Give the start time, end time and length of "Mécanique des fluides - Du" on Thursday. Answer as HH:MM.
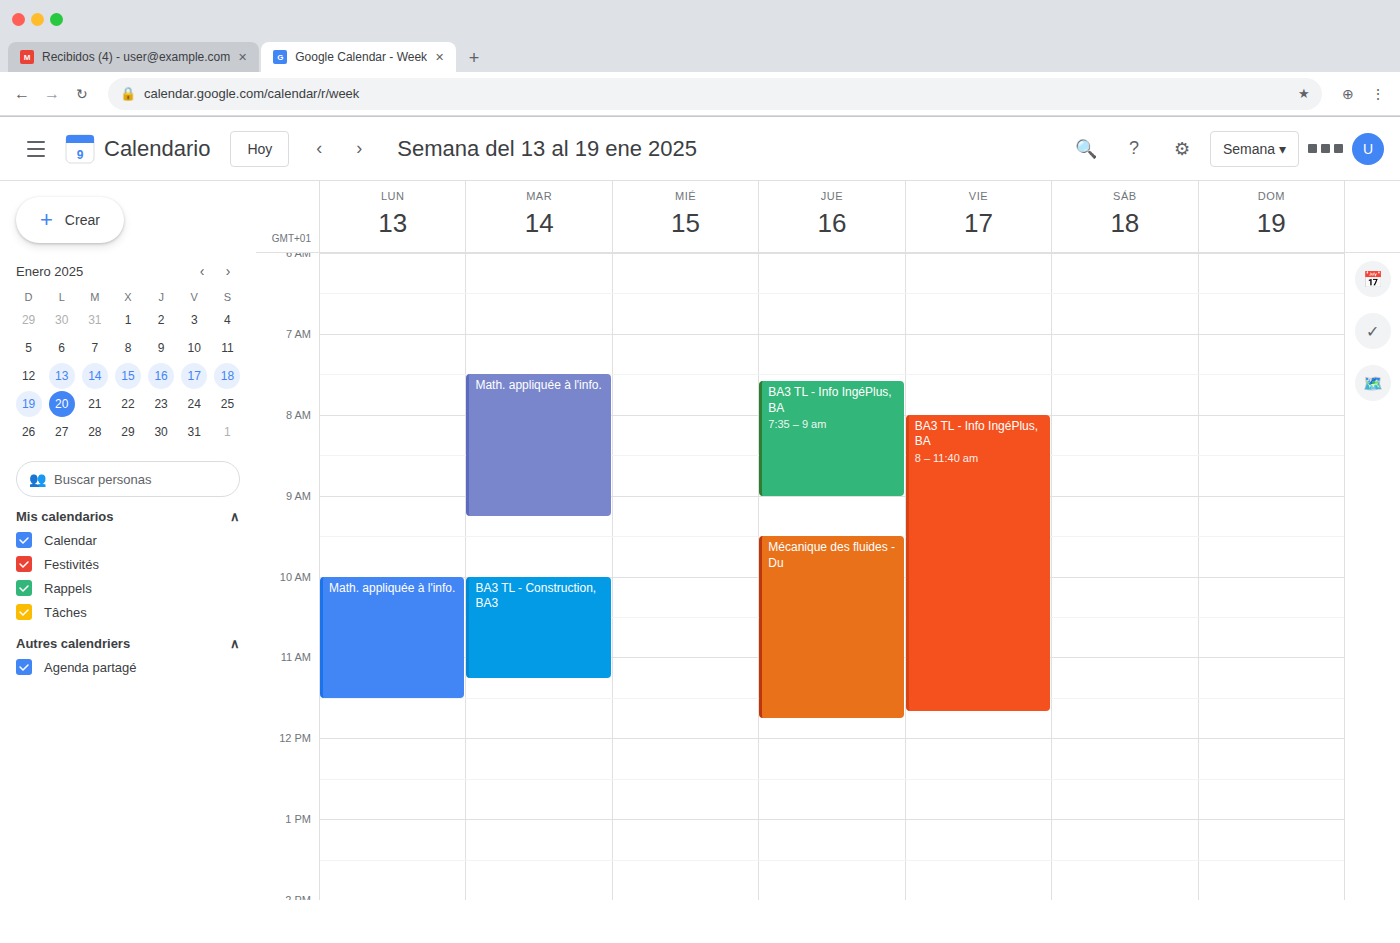
09:30 to 11:45, 2 hours 15 minutes